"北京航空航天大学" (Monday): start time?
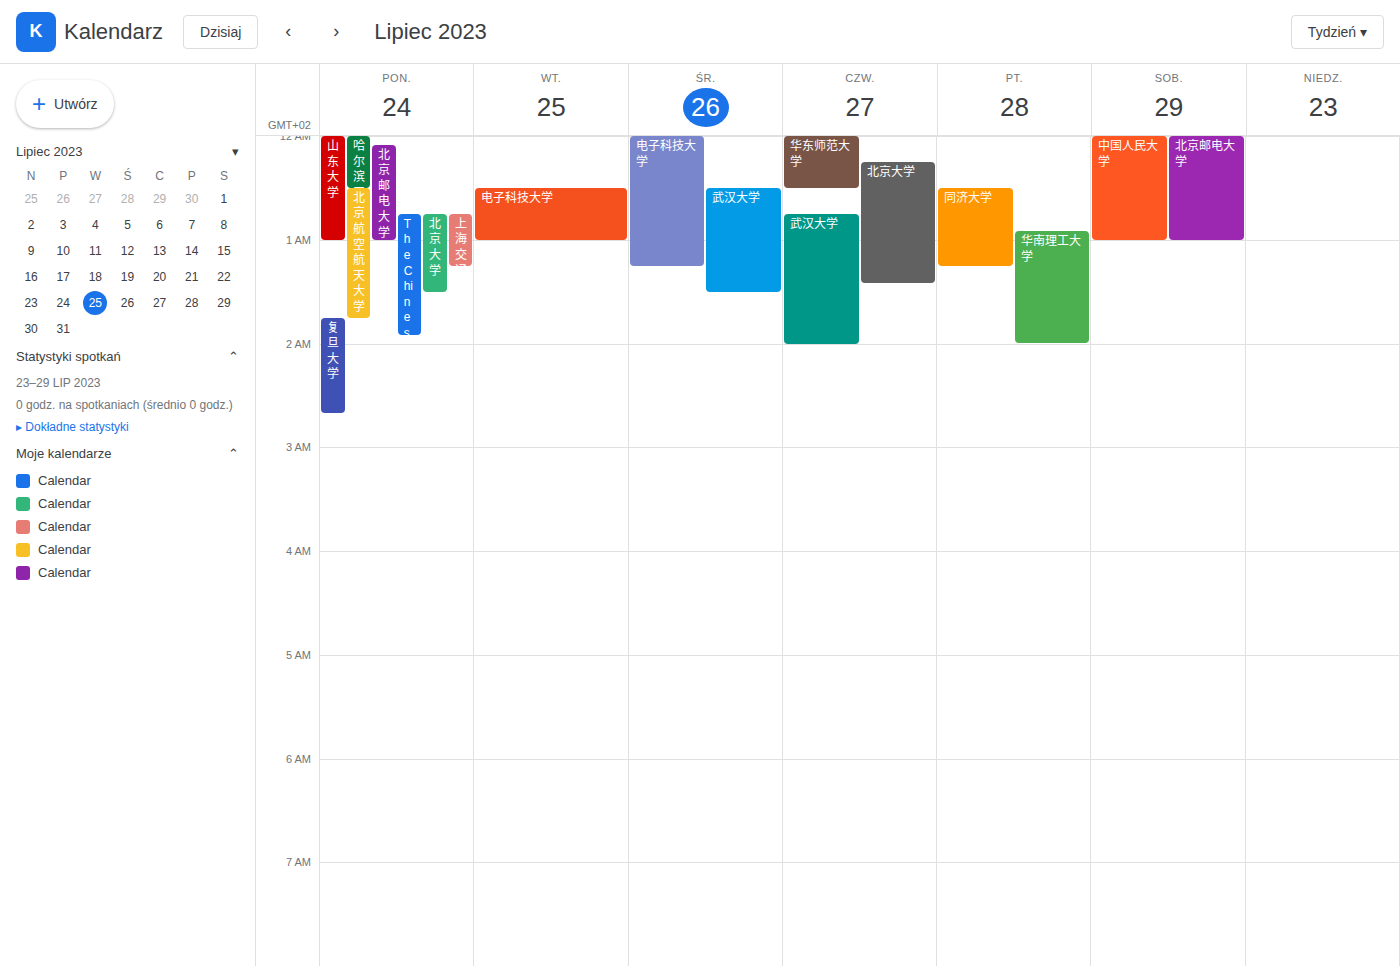
12:30 AM